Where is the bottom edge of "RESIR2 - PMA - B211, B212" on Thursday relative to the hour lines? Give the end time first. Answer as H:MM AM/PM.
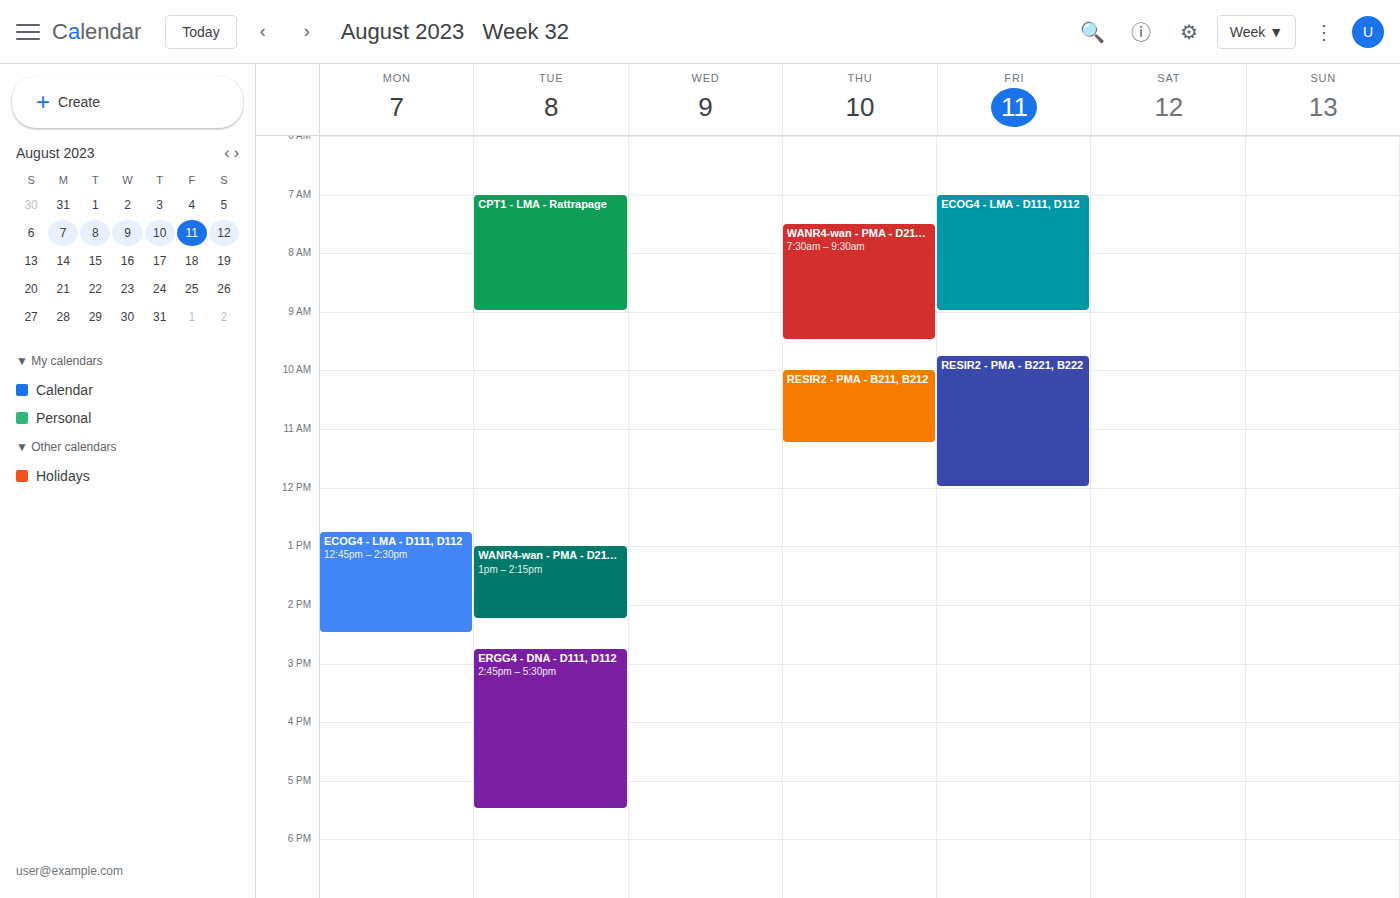
11:15 AM -- neither: a quarter of the way from the 11 AM line to the 12 PM line.